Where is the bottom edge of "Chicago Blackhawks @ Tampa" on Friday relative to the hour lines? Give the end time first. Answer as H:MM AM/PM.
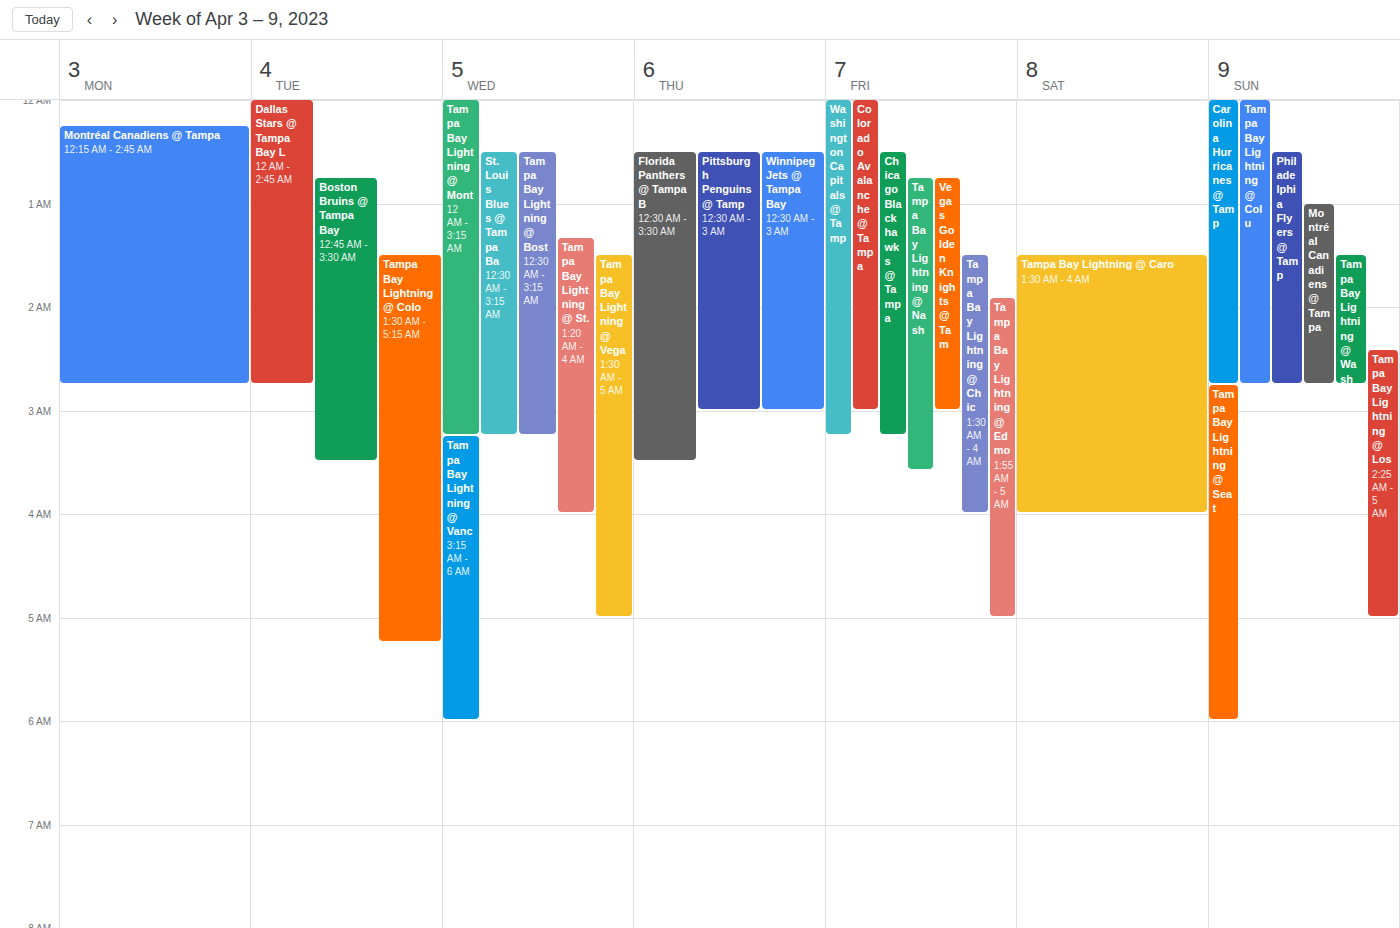
3:15 AM -- neither: a quarter of the way from the 3 AM line to the 4 AM line.